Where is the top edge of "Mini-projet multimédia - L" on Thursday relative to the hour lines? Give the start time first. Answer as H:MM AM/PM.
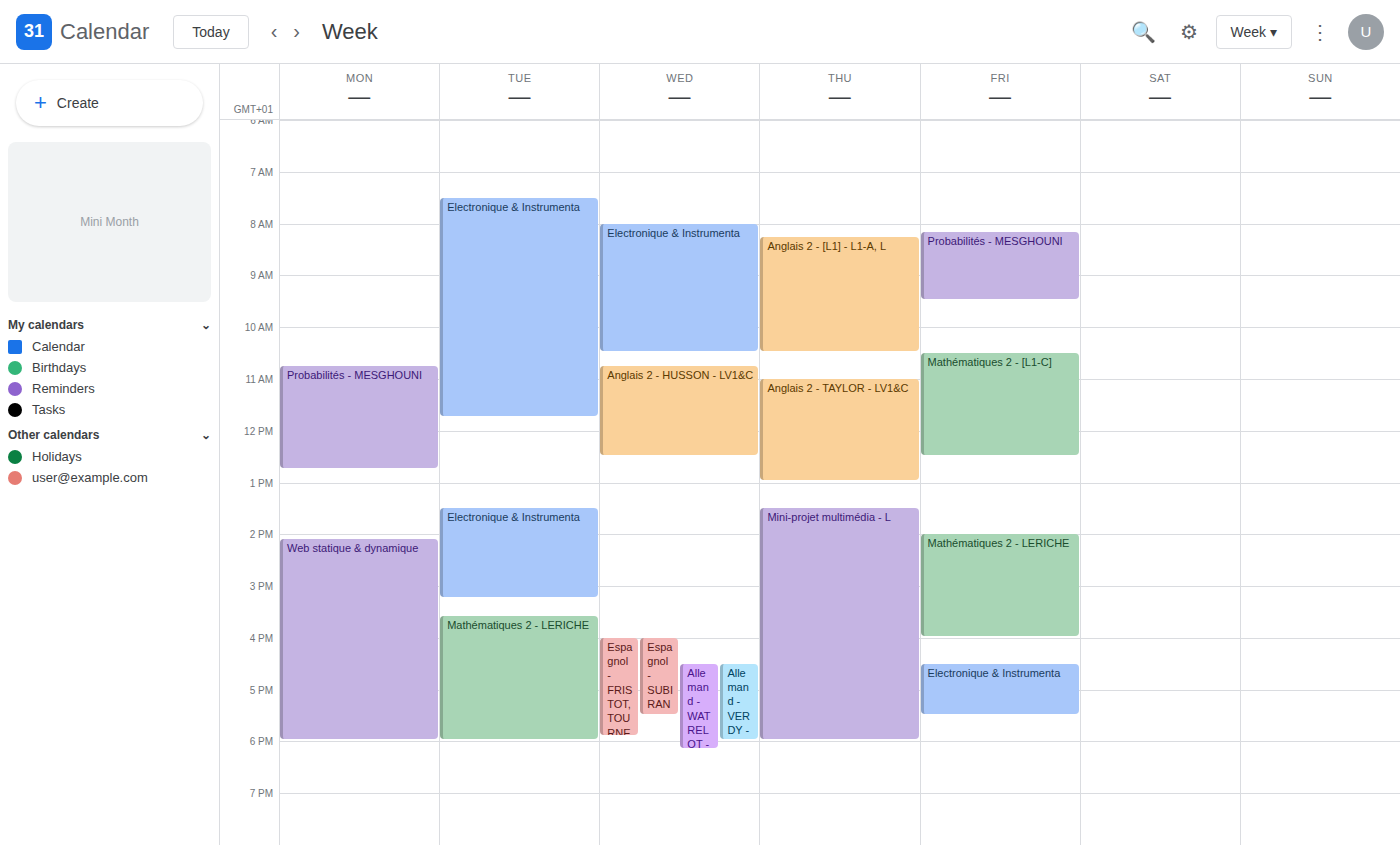
1:30 PM -- halfway between the 1 PM and 2 PM lines.